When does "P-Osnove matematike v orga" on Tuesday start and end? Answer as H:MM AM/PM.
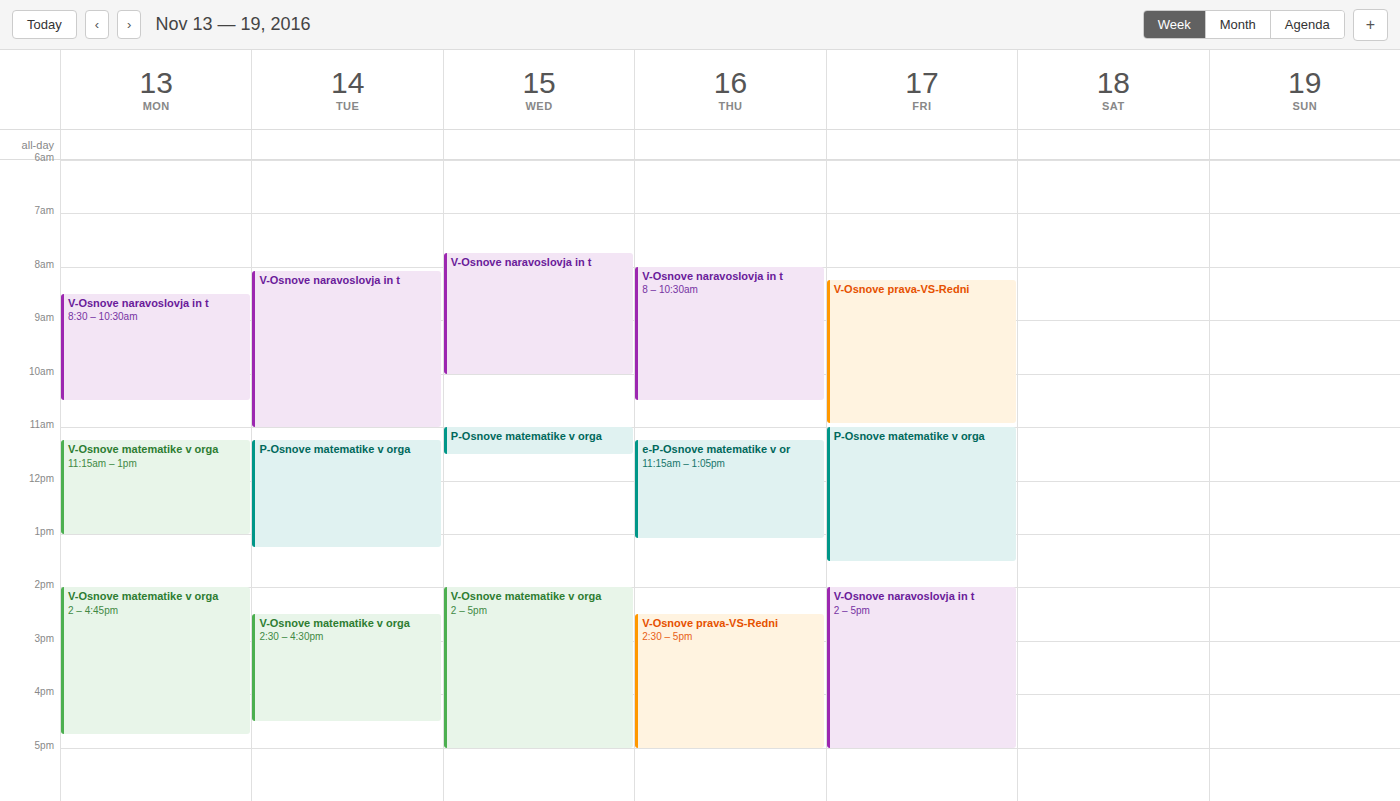
11:15 AM to 1:15 PM